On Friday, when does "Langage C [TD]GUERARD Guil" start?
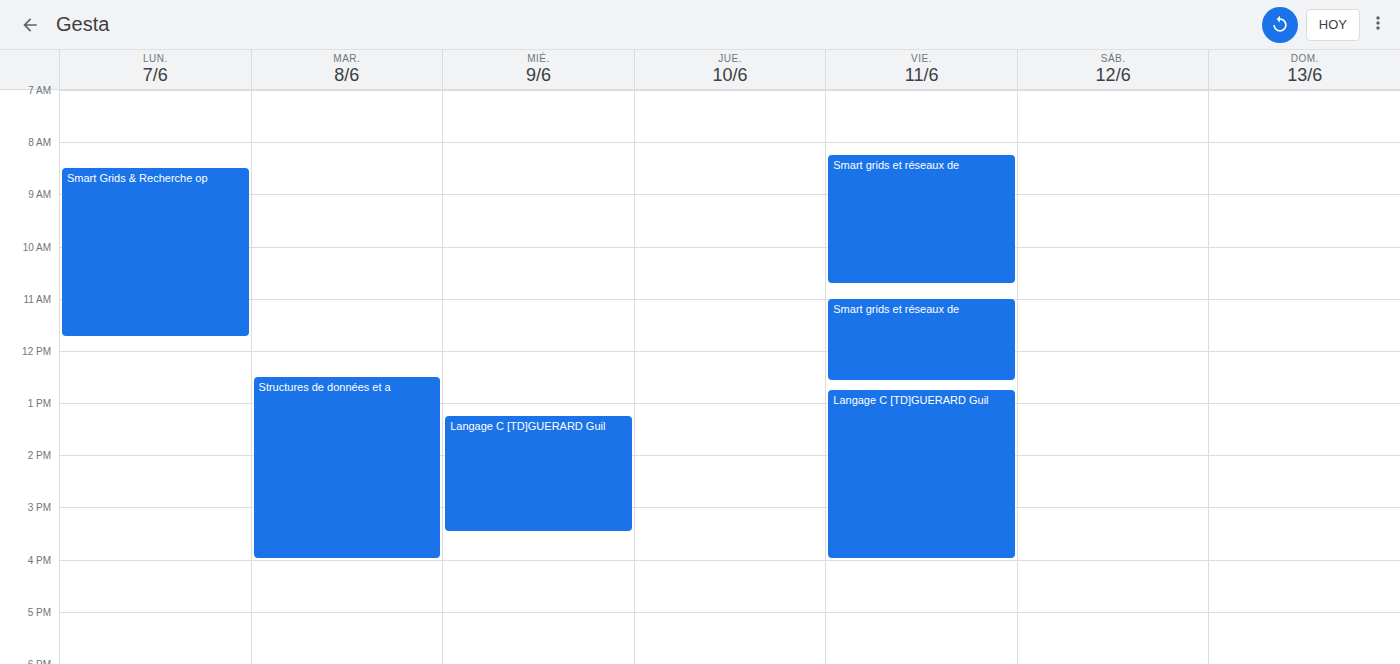
12:45 PM